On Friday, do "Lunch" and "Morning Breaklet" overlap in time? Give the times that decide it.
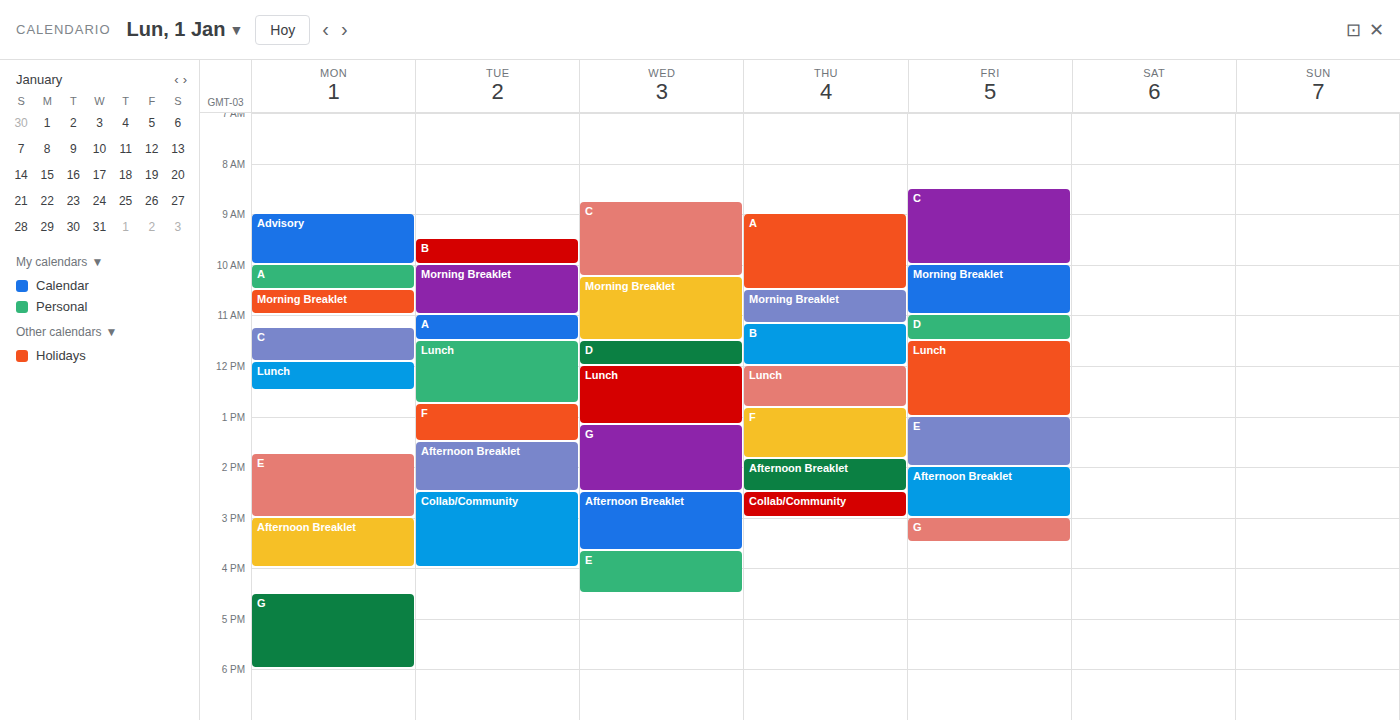
"Morning Breaklet" ends at 11:00 and "Lunch" starts at 11:30 -- no overlap.